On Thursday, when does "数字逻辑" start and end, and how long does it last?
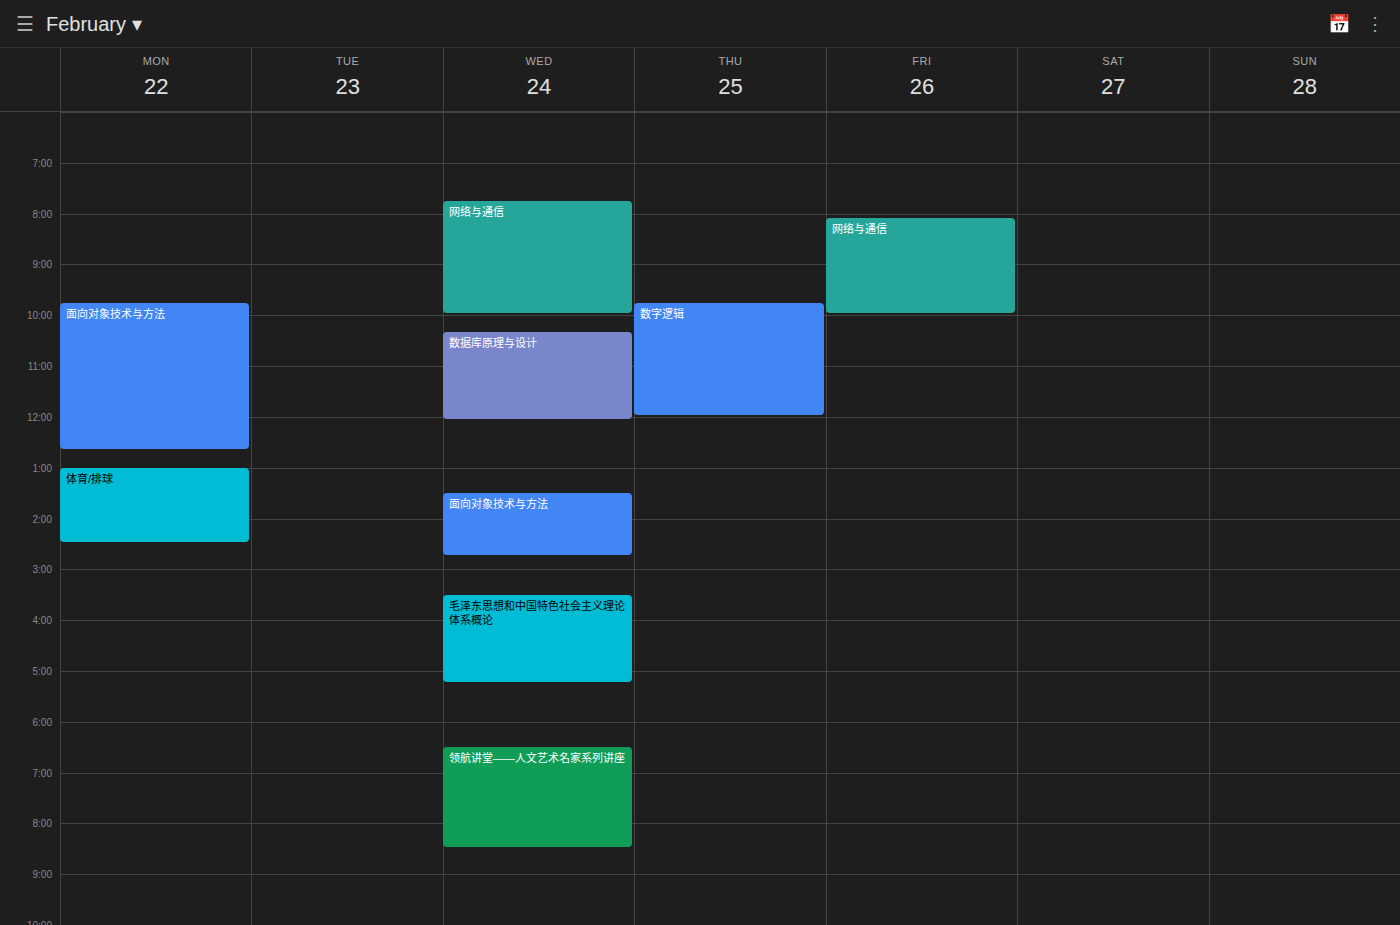
9:45 AM to 12:00 PM, 2 hours 15 minutes